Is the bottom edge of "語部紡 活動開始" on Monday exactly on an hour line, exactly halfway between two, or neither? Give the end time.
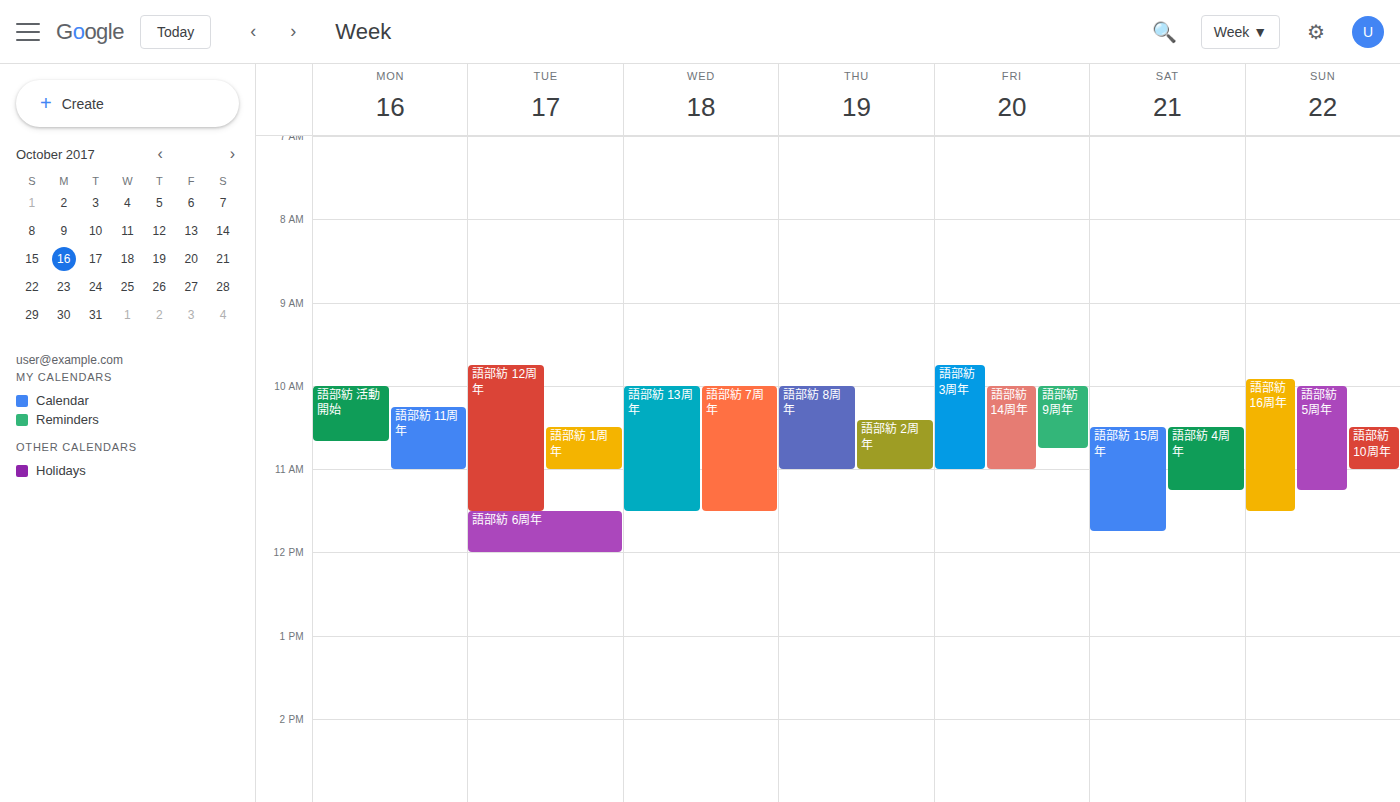
10:40 AM -- neither: 40 minutes below the 10 AM line and 20 minutes above the 11 AM line.